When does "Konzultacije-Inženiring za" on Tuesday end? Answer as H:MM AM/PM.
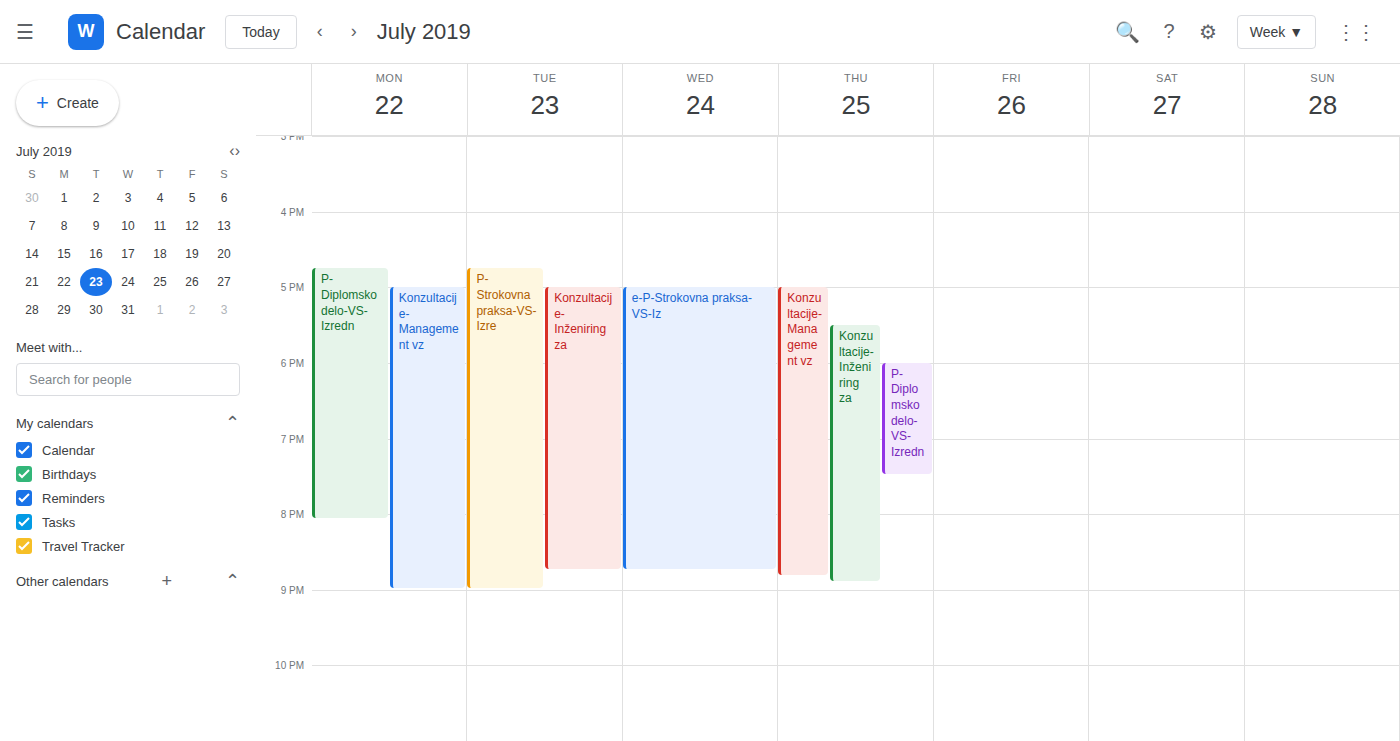
8:45 PM